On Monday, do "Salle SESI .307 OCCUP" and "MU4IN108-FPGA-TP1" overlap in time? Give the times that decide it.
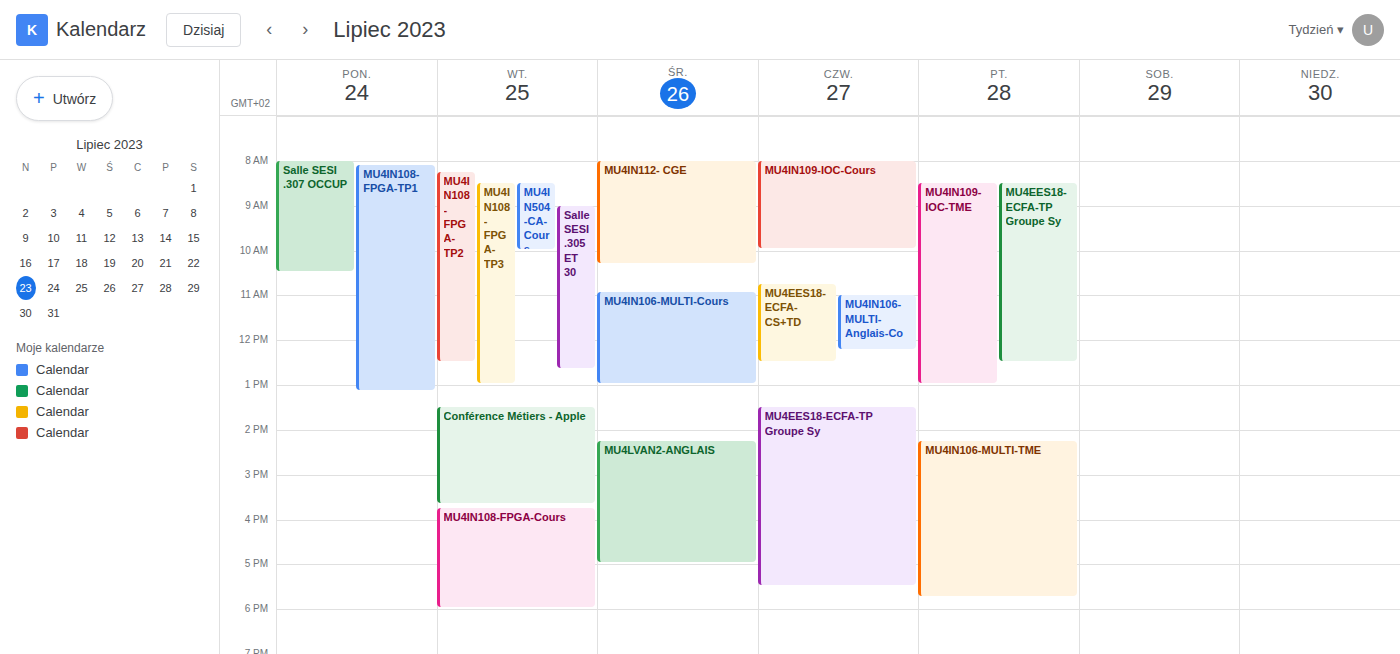
"MU4IN108-FPGA-TP1" starts at 8:05 AM, before "Salle SESI .307 OCCUP" ends at 10:30 AM -- they overlap.